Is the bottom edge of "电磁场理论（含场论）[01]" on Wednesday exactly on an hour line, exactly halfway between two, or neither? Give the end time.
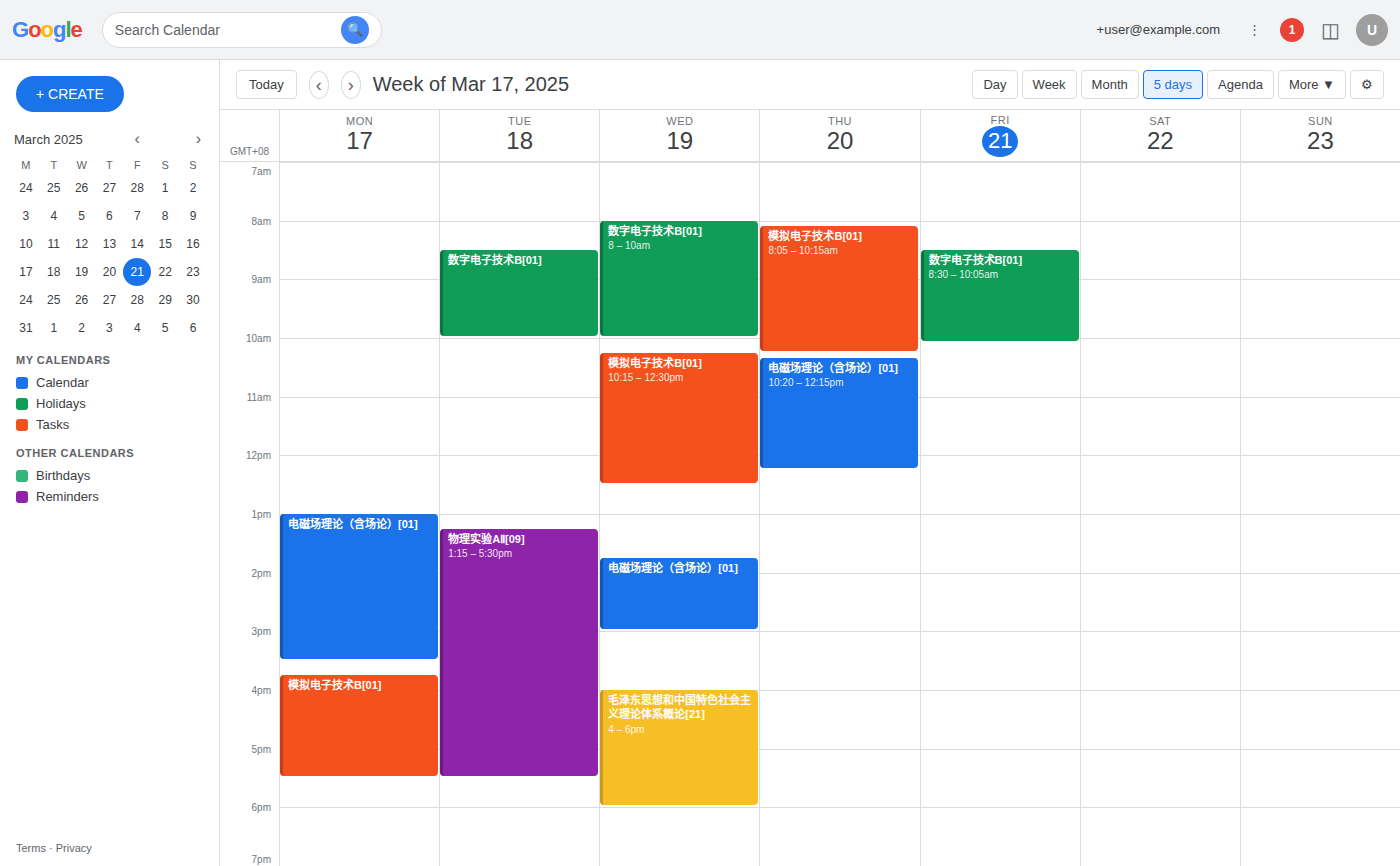
3:00 PM -- exactly on the 3 PM line.